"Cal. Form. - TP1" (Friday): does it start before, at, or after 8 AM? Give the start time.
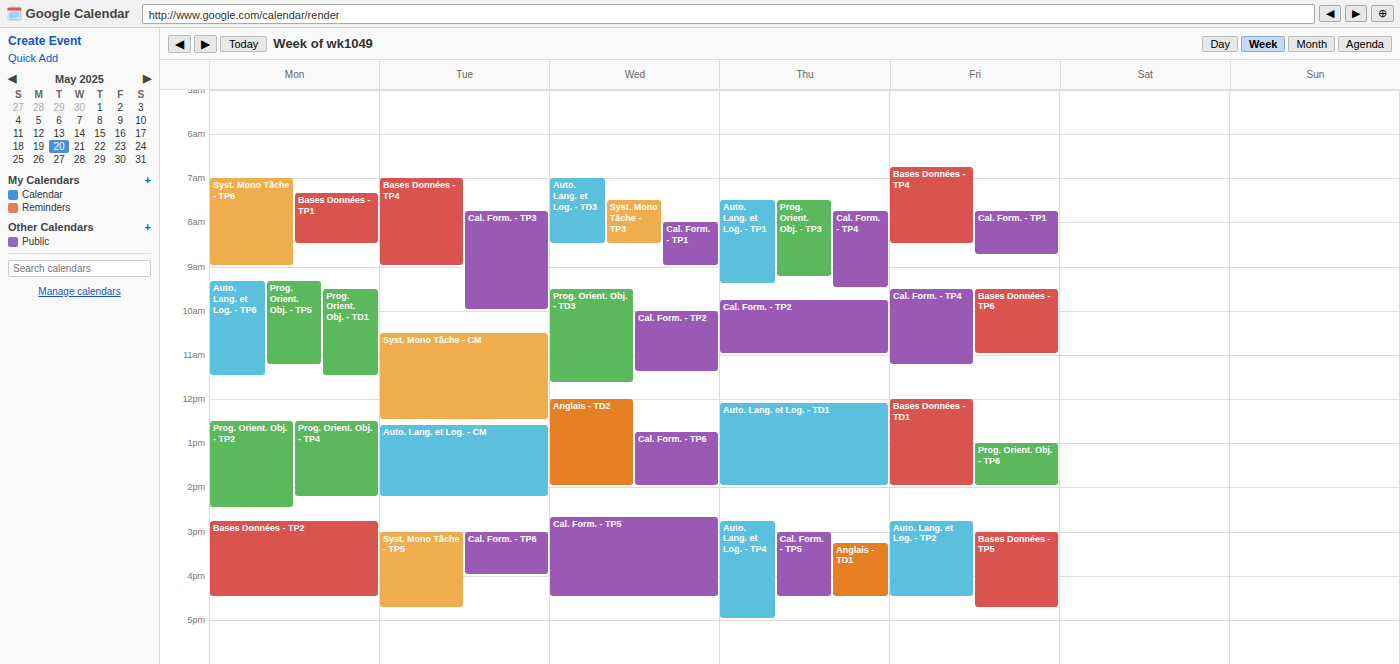
7:45 AM -- before 8 AM, 15 minutes above the 8 AM line.